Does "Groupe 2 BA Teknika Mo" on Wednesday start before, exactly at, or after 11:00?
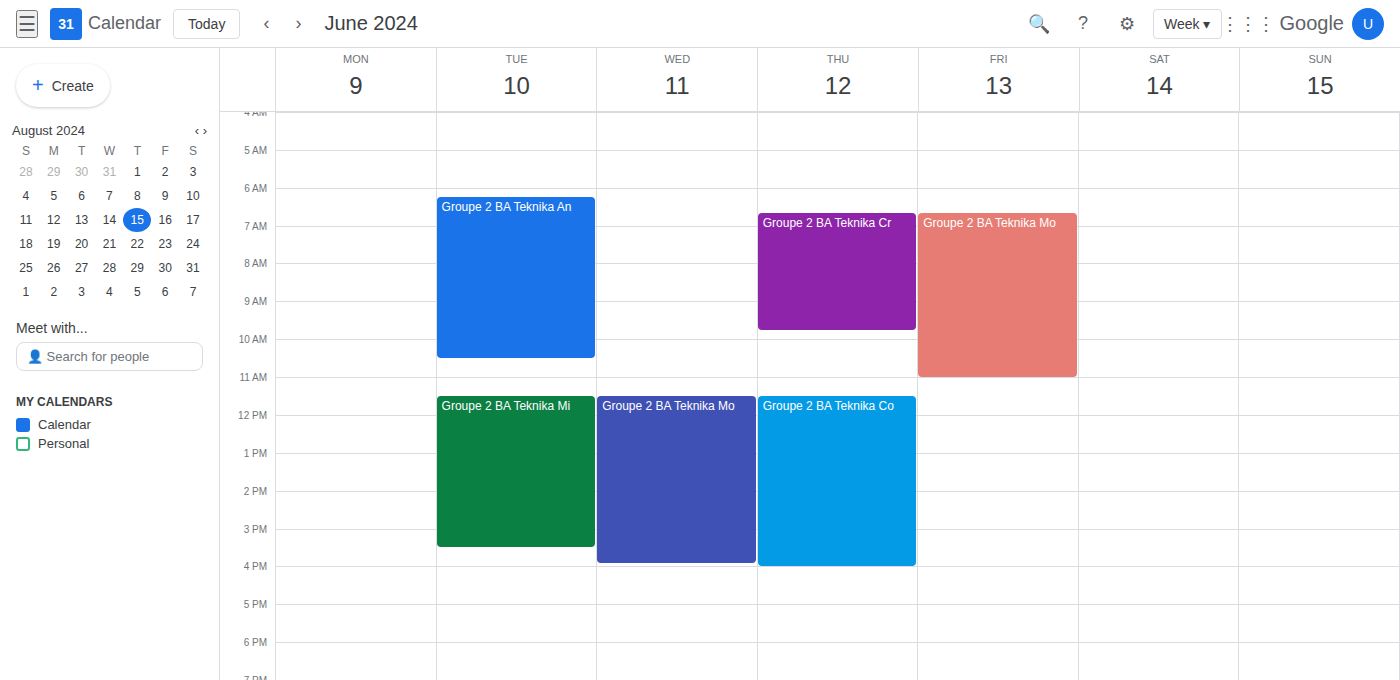
11:30 -- after 11:00, 30 minutes below the 11:00 line.